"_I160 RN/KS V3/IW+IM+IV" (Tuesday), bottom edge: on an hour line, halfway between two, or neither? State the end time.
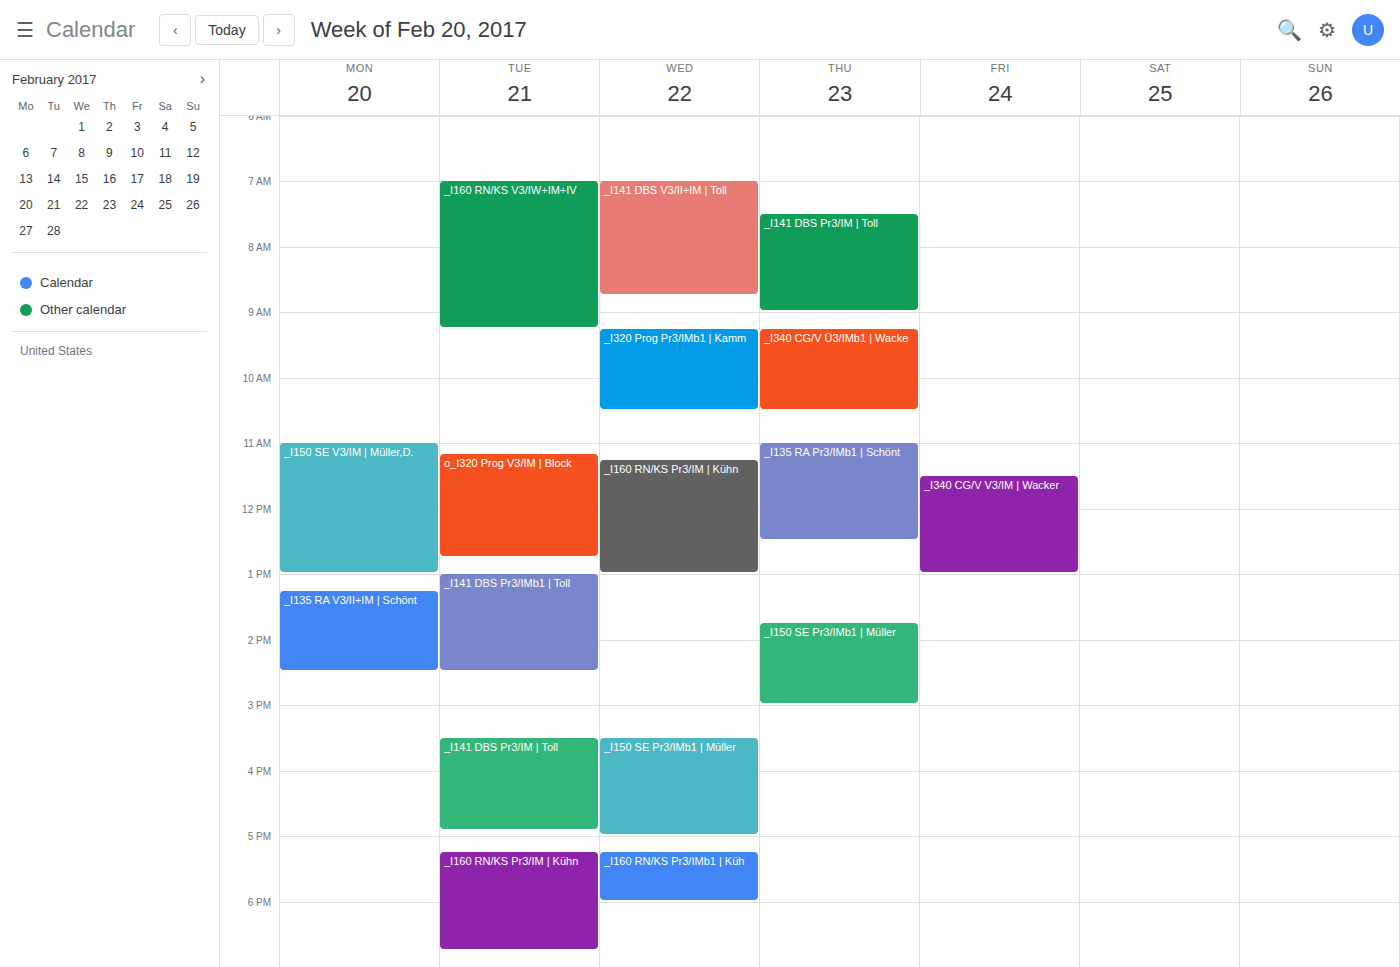
9:15 AM -- neither: a quarter of the way from the 9 AM line to the 10 AM line.